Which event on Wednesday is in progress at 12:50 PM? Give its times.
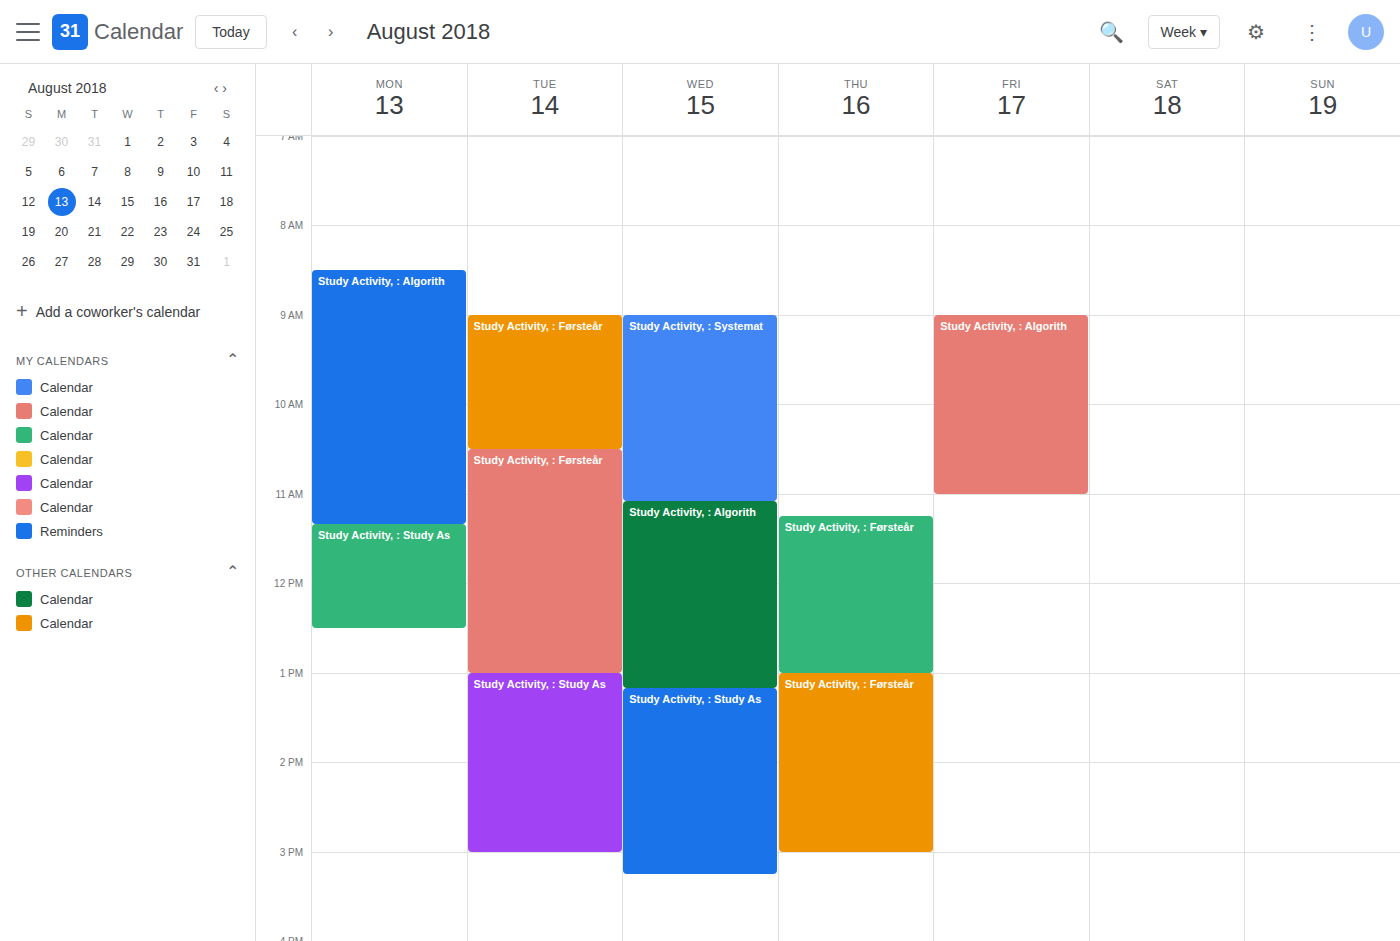
"Study Activity, : Algorith", 11:05 AM to 1:10 PM